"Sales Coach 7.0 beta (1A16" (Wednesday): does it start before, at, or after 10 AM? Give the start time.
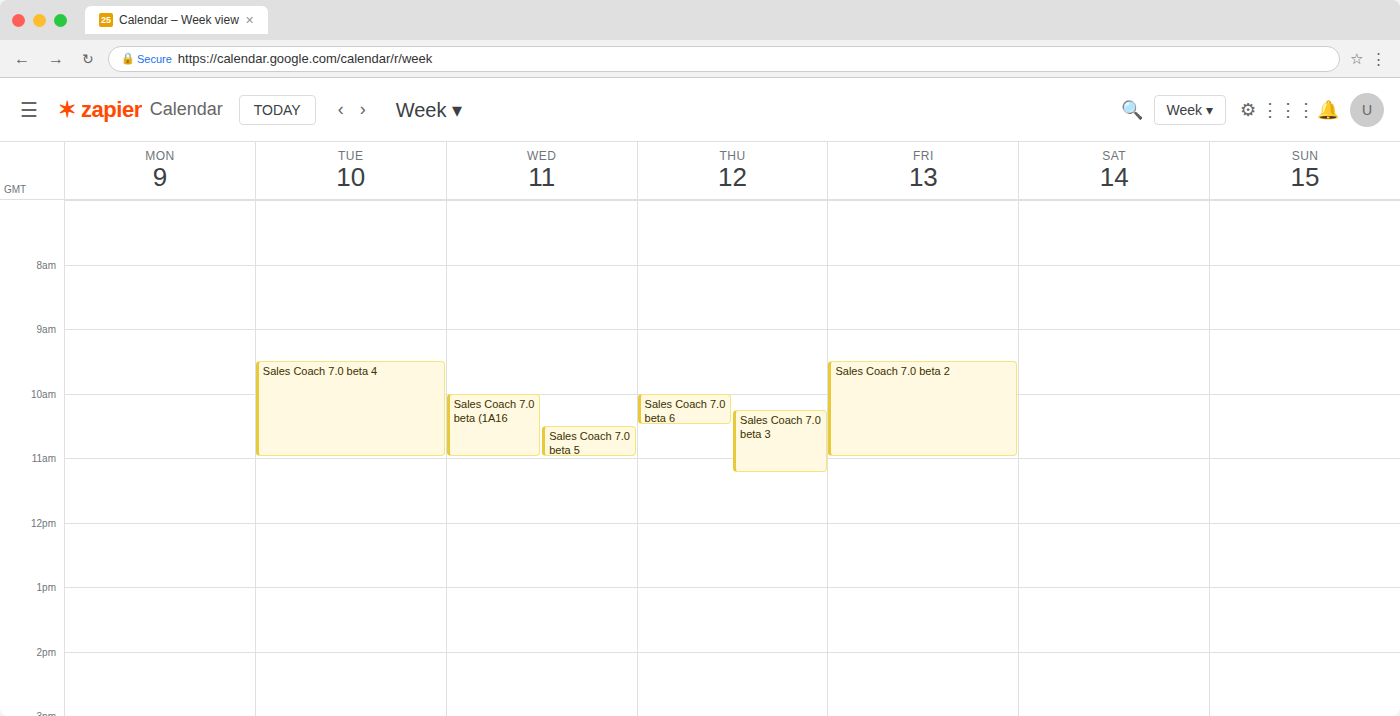
10:00 AM -- exactly at 10 AM, on the 10 AM line.